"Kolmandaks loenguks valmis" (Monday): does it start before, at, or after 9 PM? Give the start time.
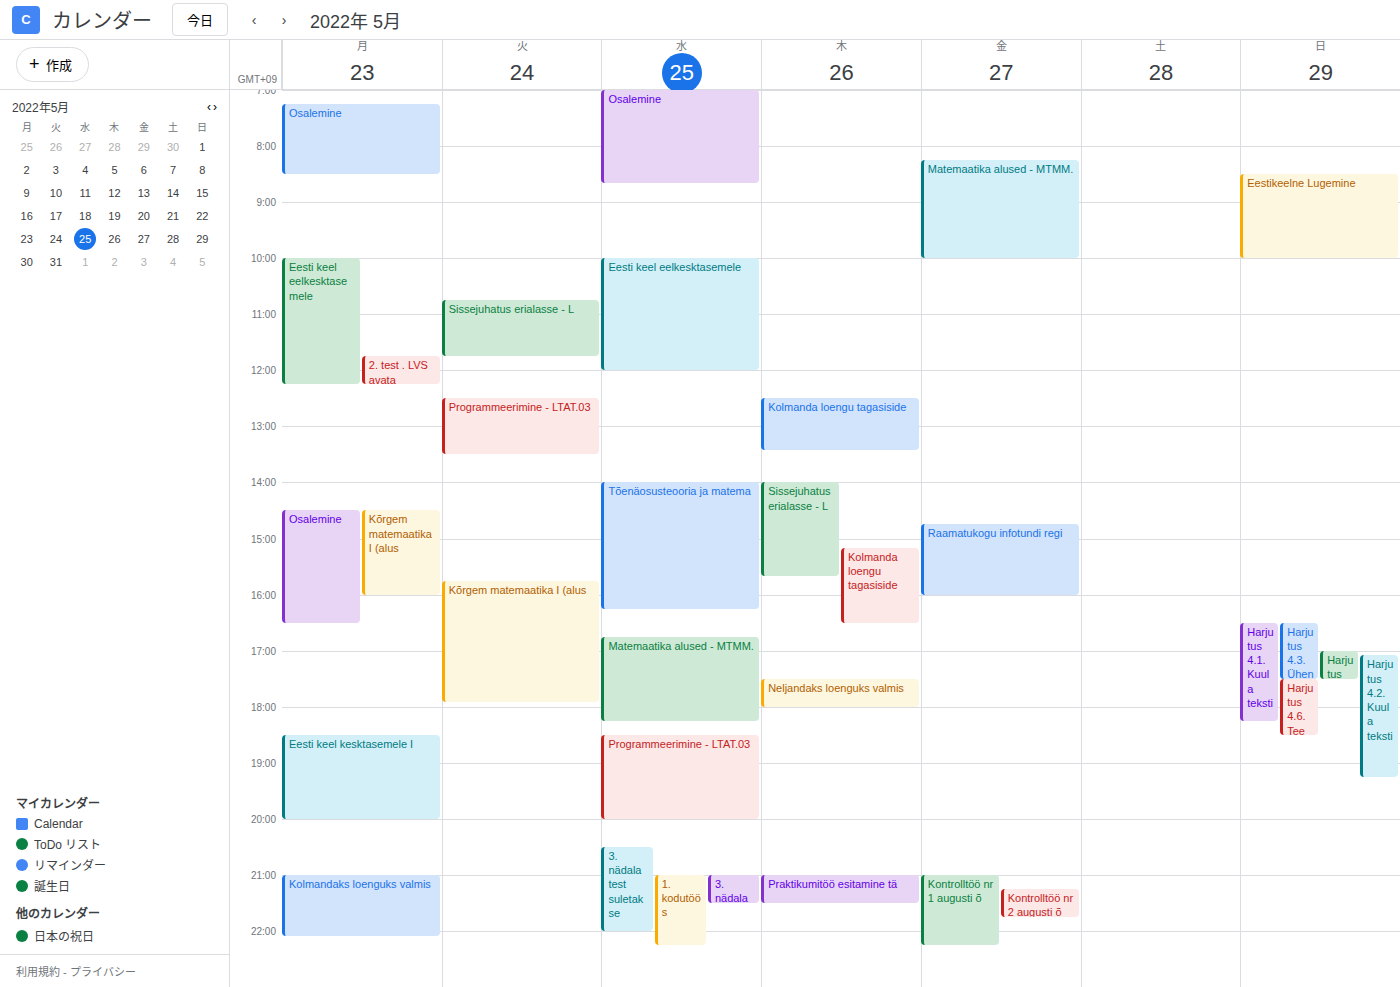
9:00 PM -- exactly at 9 PM, on the 9 PM line.